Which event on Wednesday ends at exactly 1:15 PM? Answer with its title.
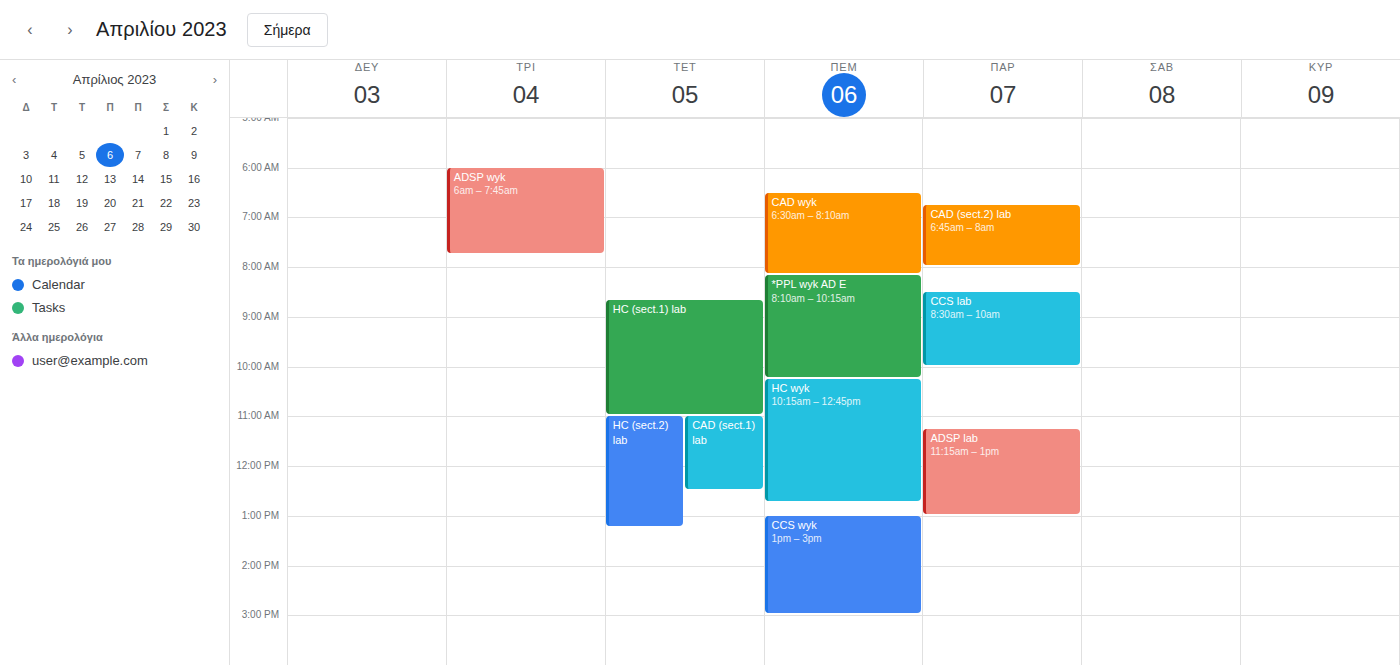
"HC (sect.2) lab"